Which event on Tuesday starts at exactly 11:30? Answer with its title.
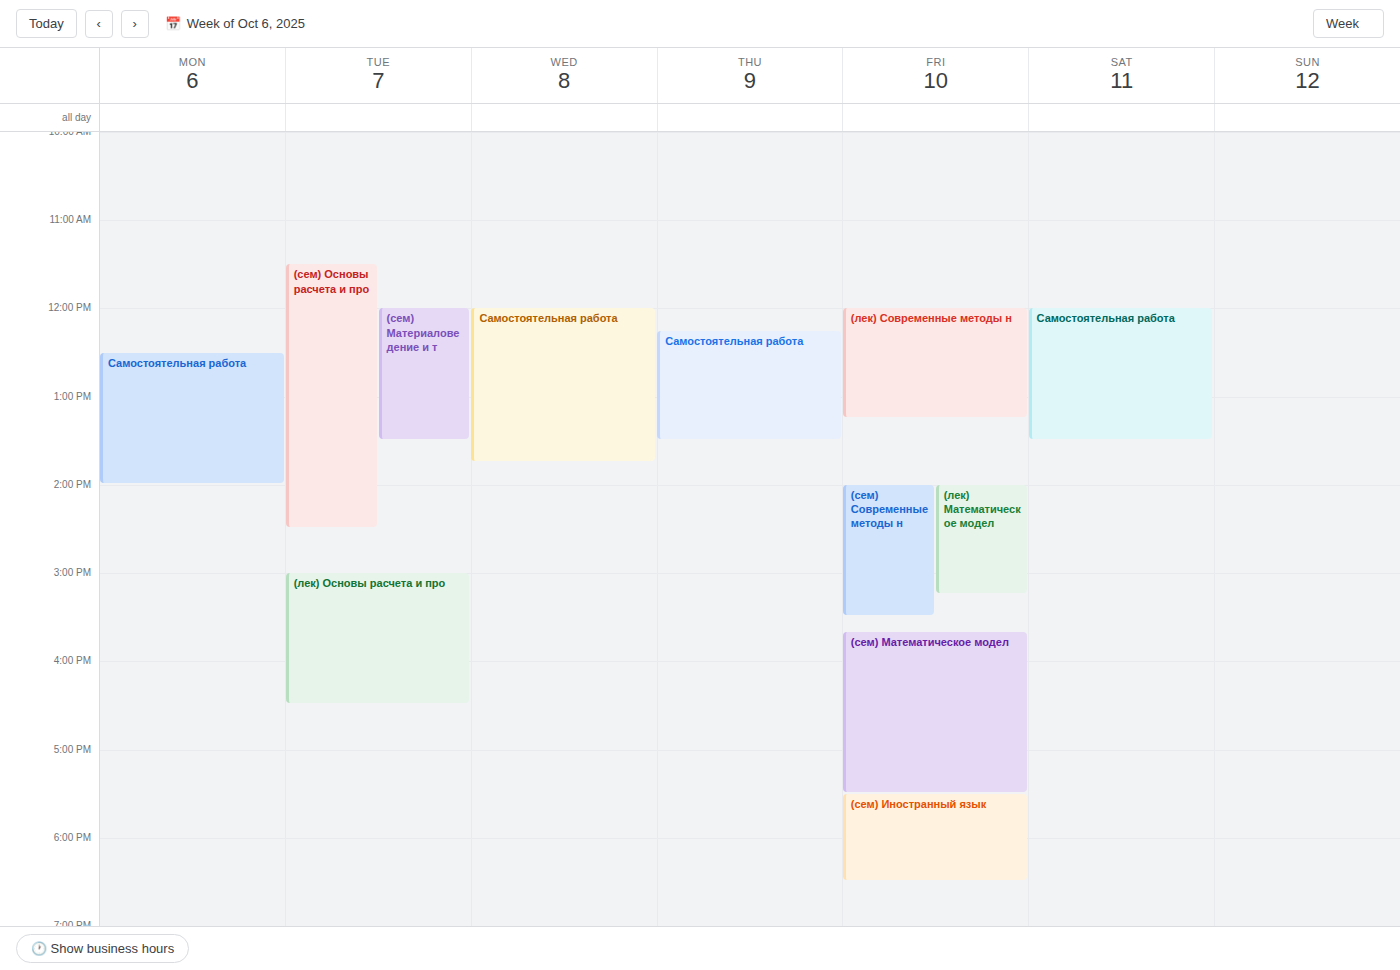
"(сем) Основы расчета и про"